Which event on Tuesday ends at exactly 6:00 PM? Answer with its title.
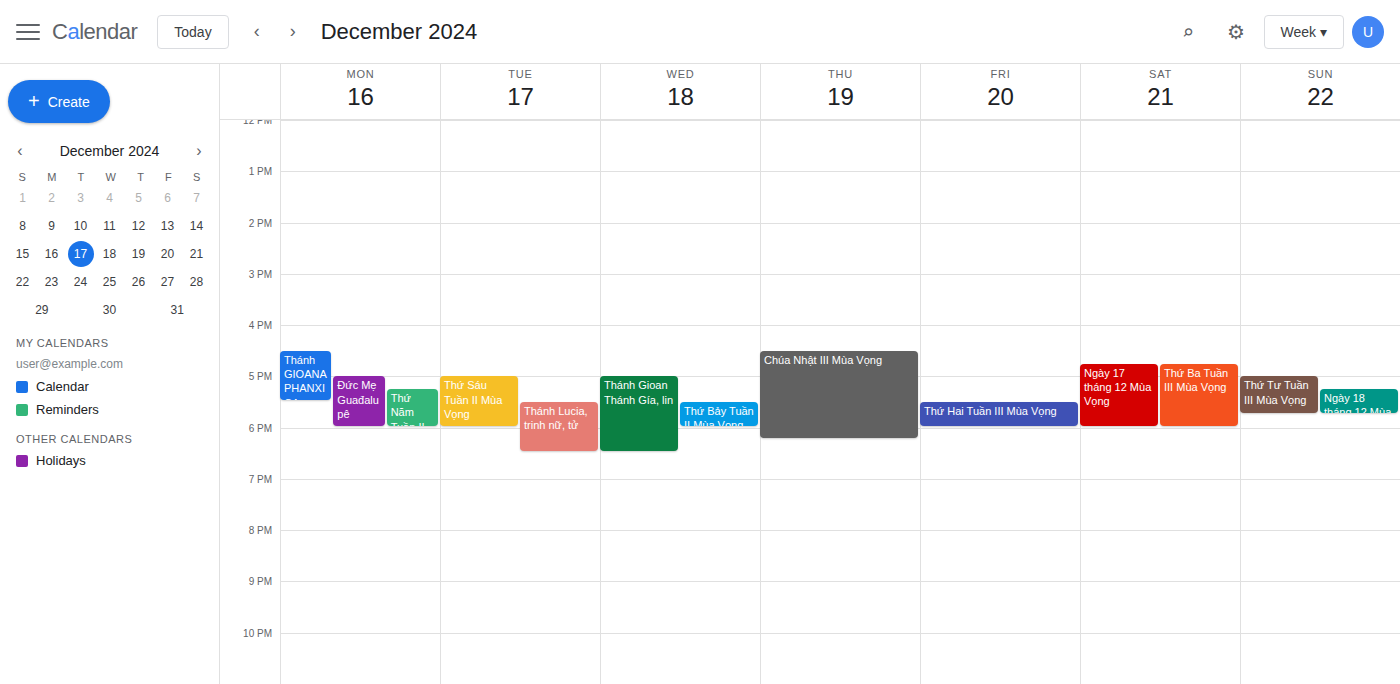
"Thứ Sáu Tuần II Mùa Vọng"